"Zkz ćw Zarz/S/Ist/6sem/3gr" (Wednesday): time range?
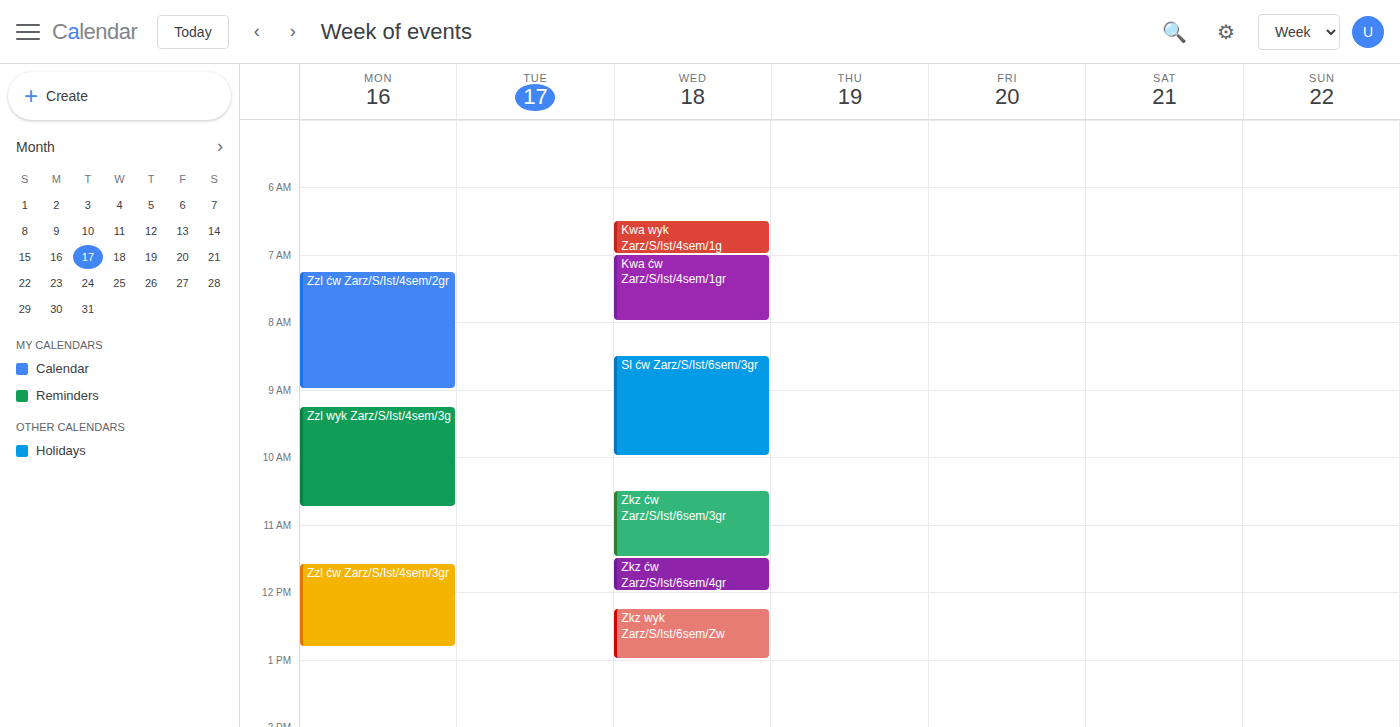
10:30 AM to 11:30 AM